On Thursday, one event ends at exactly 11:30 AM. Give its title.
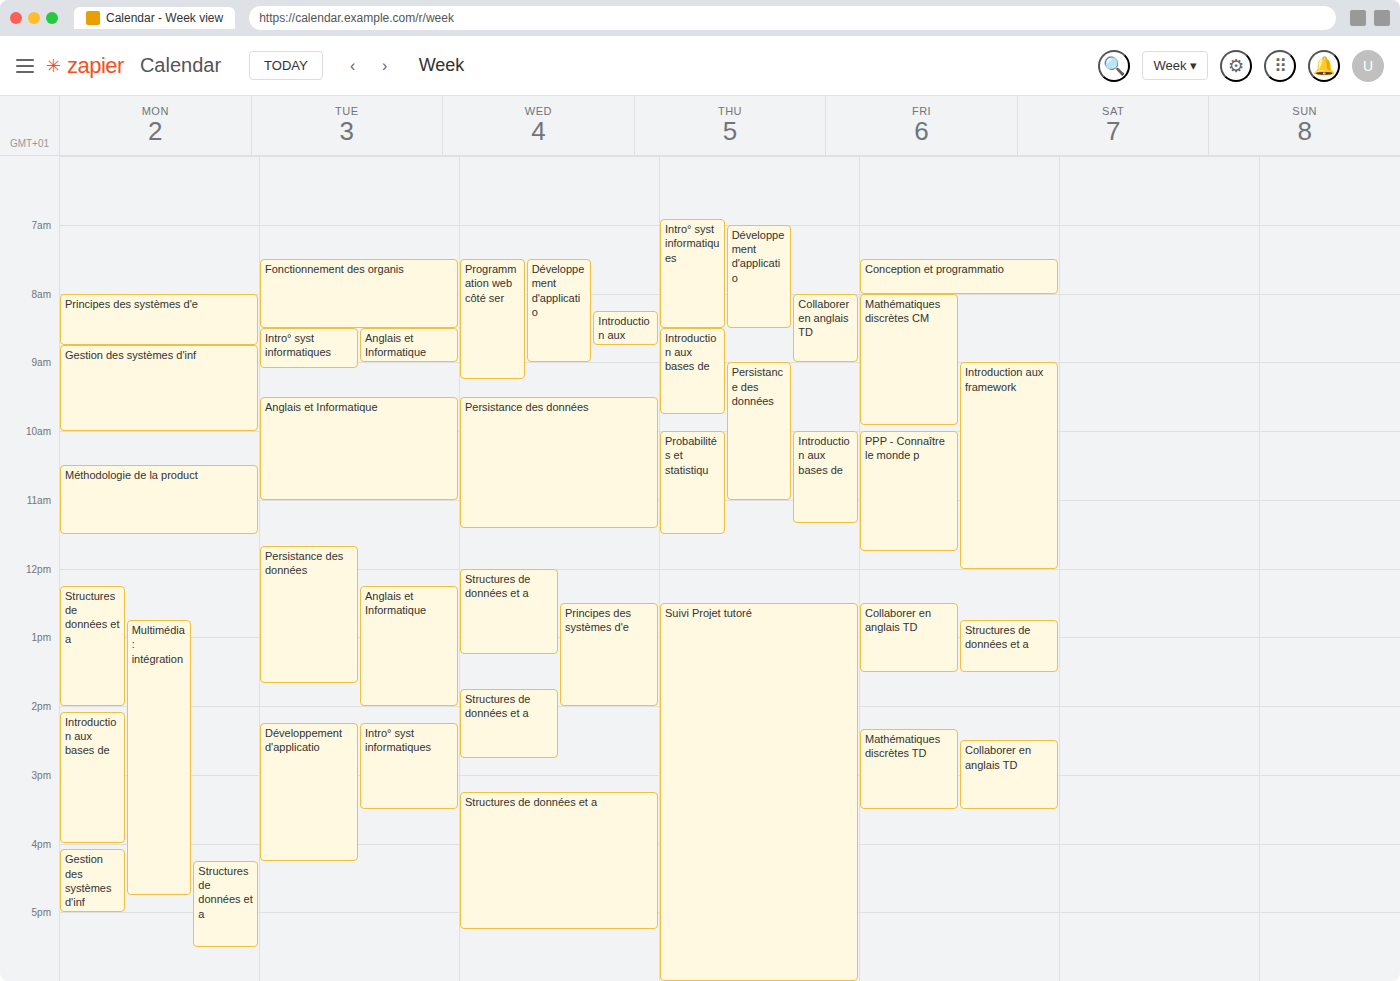
"Probabilités et statistiqu"